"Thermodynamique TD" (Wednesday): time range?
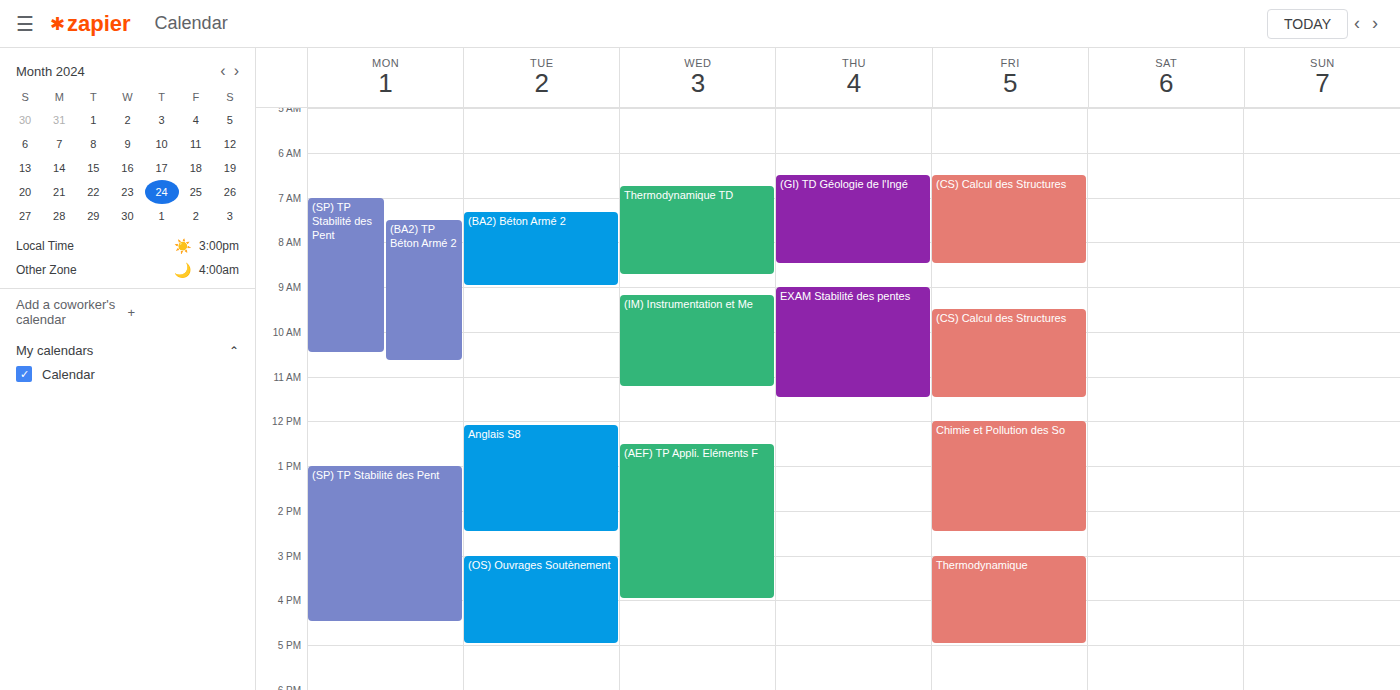
6:45 AM to 8:45 AM